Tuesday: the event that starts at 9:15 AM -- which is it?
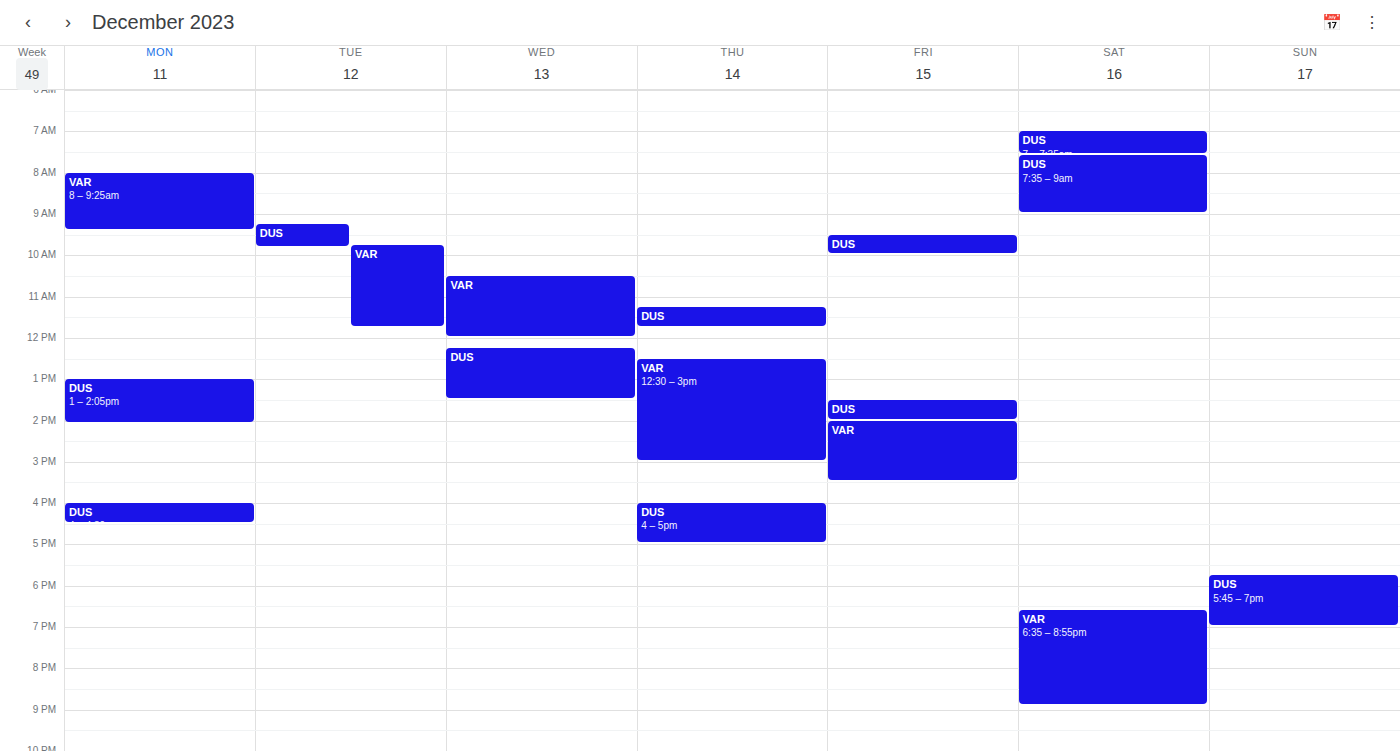
"DUS"